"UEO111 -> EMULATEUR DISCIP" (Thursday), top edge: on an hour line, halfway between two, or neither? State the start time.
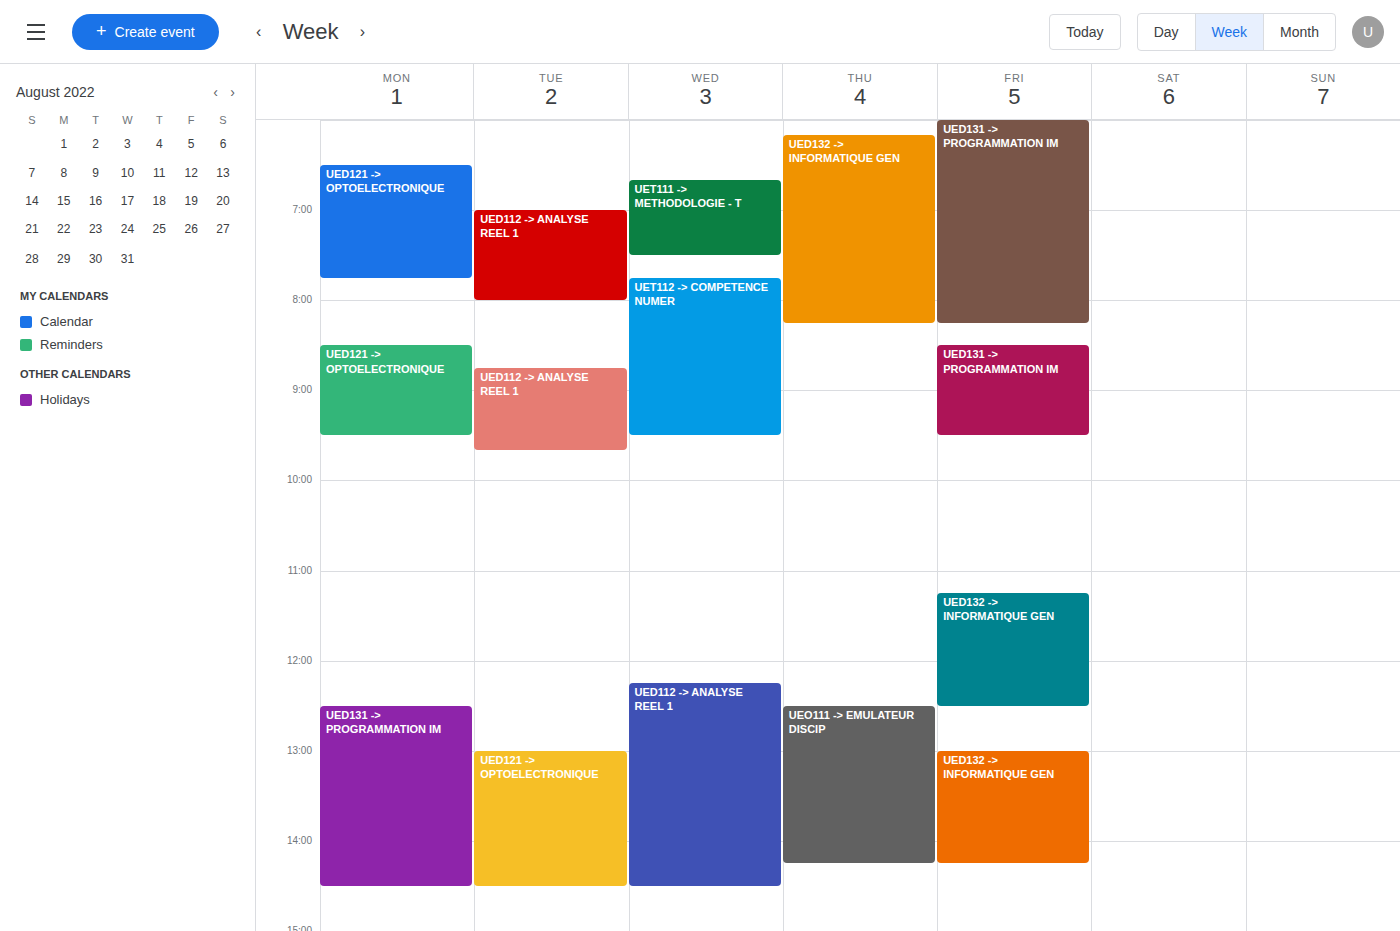
12:30 PM -- halfway between the 12 PM and 1 PM lines.